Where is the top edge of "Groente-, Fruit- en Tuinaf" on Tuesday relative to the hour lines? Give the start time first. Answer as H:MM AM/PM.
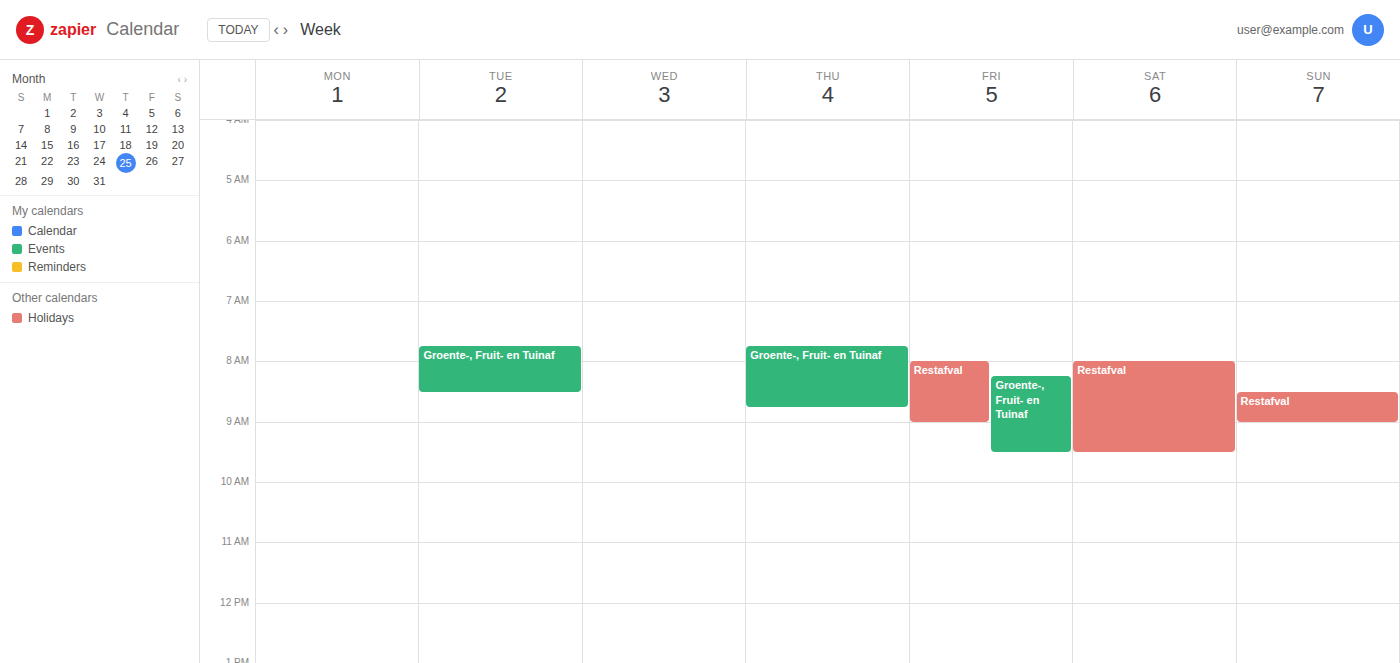
7:45 AM -- neither: three quarters of the way from the 7 AM line to the 8 AM line.